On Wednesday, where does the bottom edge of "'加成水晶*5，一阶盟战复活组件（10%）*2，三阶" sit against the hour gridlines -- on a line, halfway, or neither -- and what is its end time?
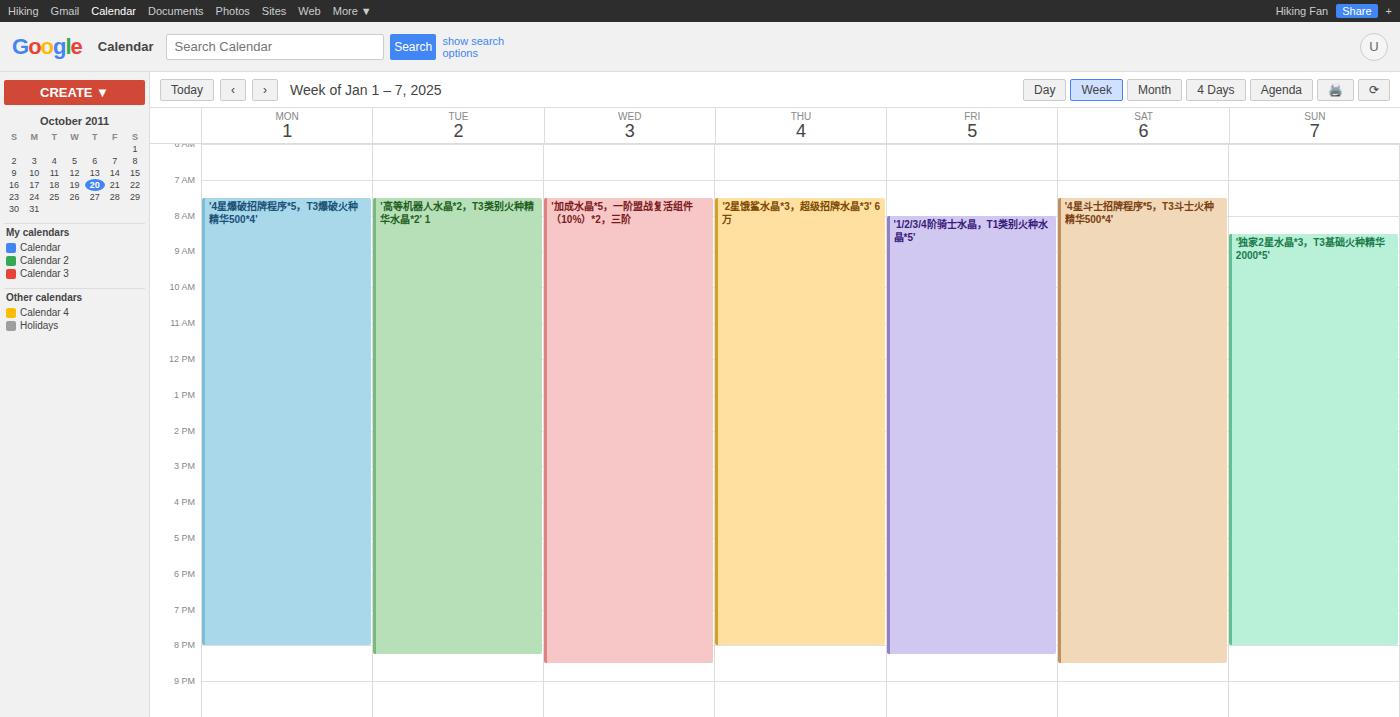
8:30 PM -- halfway between the 8 PM and 9 PM lines.